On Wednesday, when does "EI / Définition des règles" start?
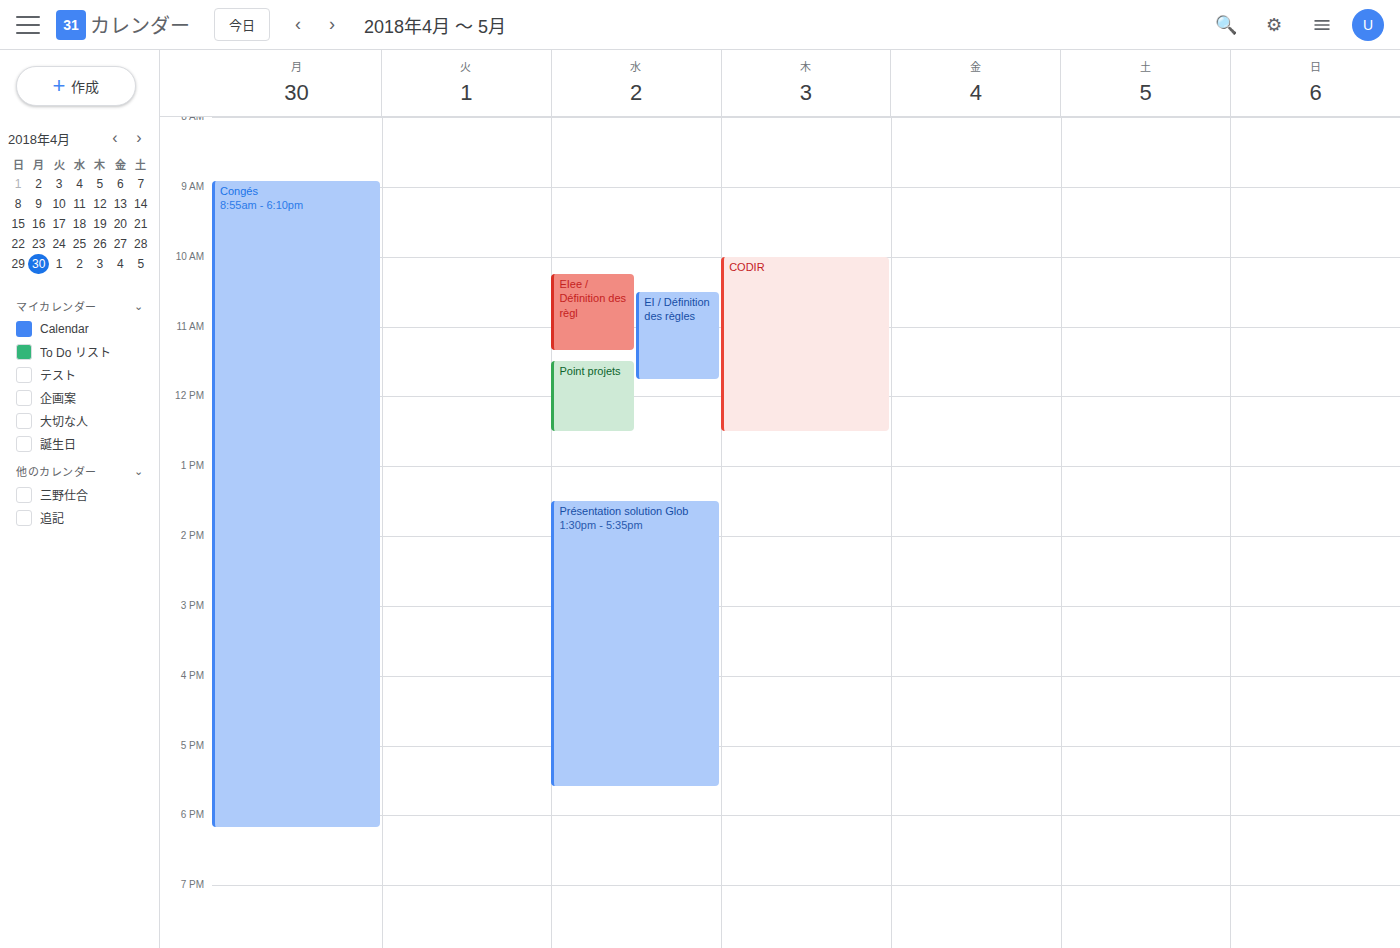
10:30 AM